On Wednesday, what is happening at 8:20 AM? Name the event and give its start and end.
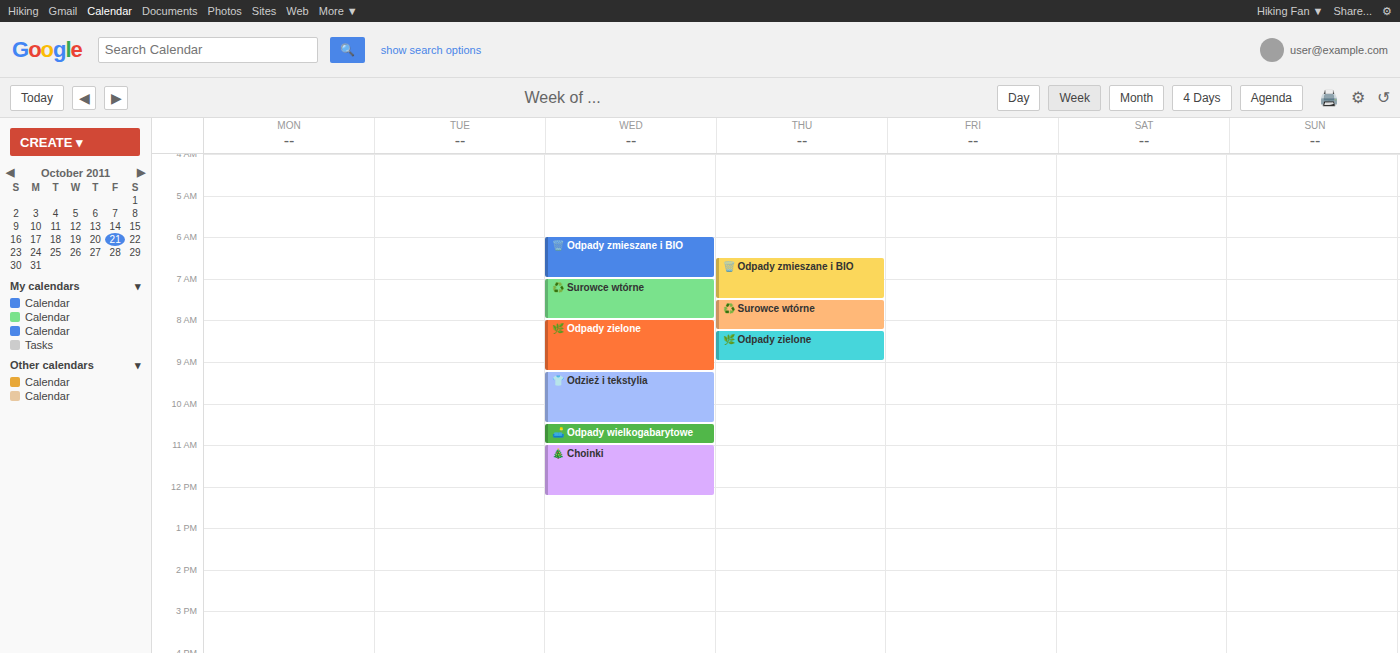
"🌿 Odpady zielone", 8:00 AM to 9:15 AM